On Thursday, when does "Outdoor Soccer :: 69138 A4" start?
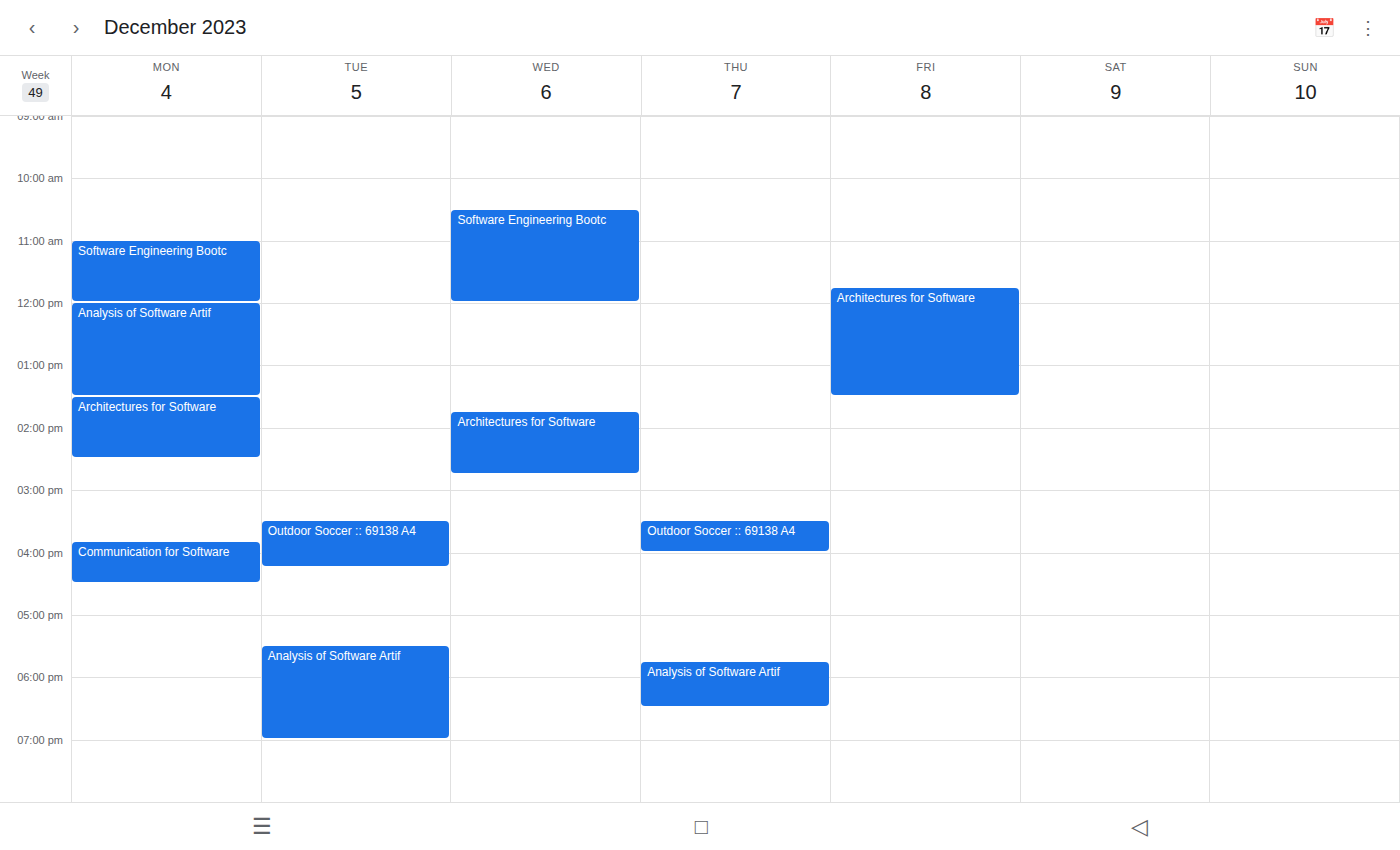
3:30 PM